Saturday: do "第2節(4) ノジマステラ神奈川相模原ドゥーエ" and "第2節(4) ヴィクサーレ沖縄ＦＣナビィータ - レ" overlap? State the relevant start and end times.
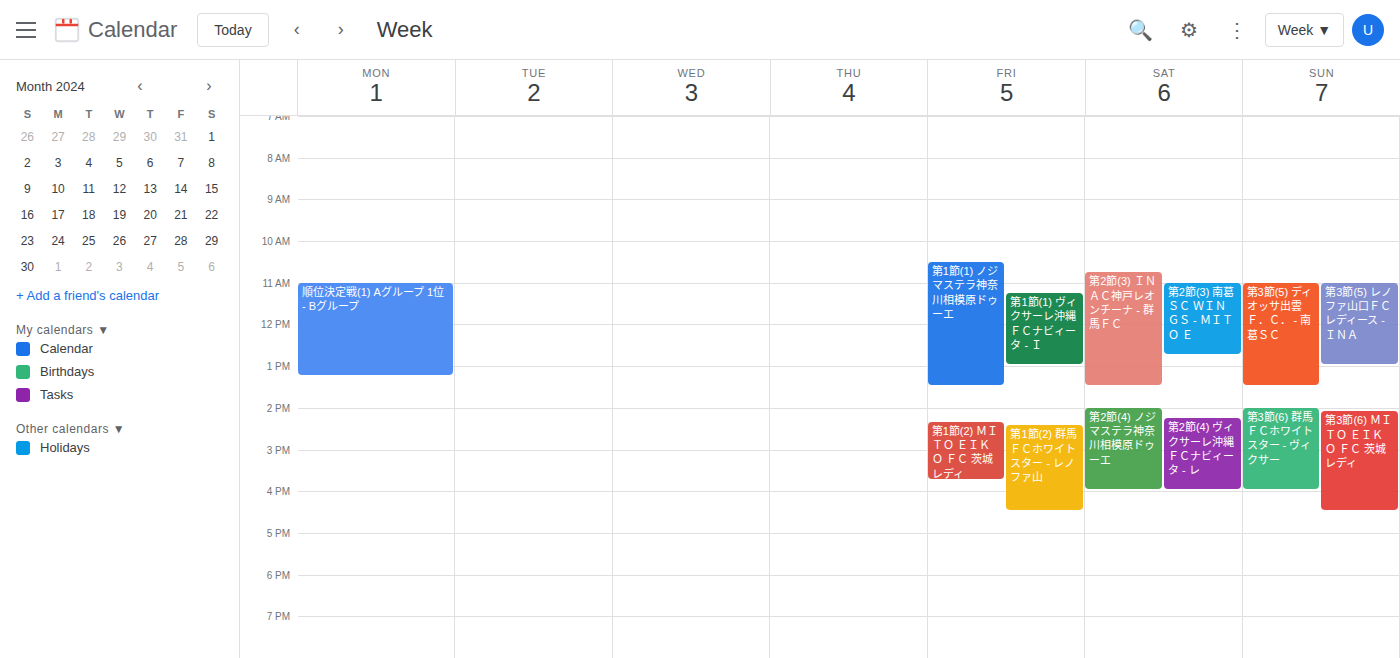
"第2節(4) ヴィクサーレ沖縄ＦＣナビィータ - レ" starts at 14:15, before "第2節(4) ノジマステラ神奈川相模原ドゥーエ" ends at 16:00 -- they overlap.